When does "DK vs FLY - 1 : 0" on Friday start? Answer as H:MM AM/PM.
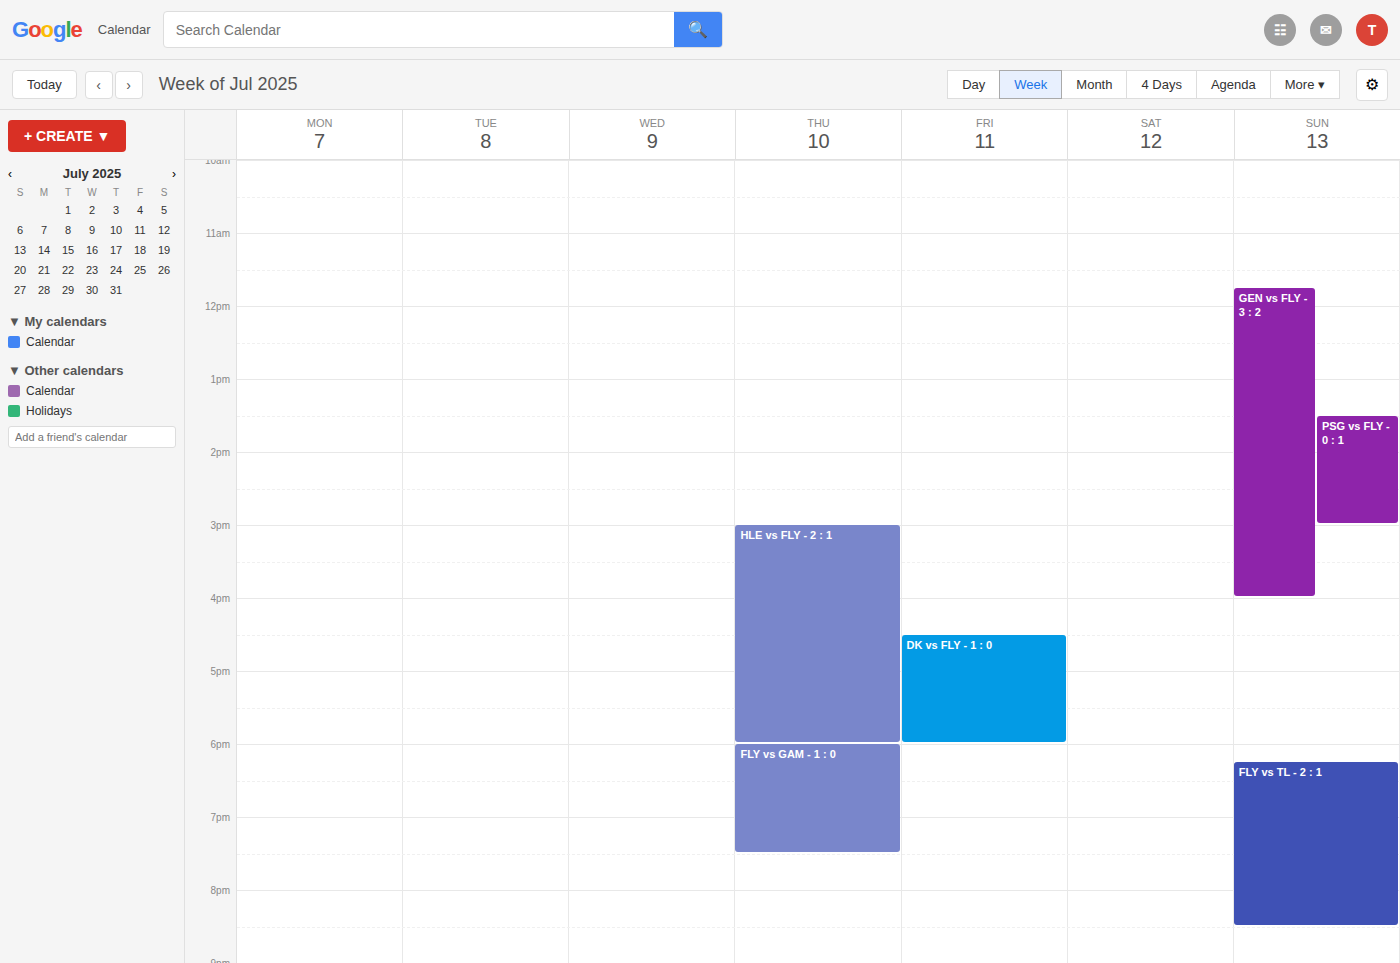
4:30 PM